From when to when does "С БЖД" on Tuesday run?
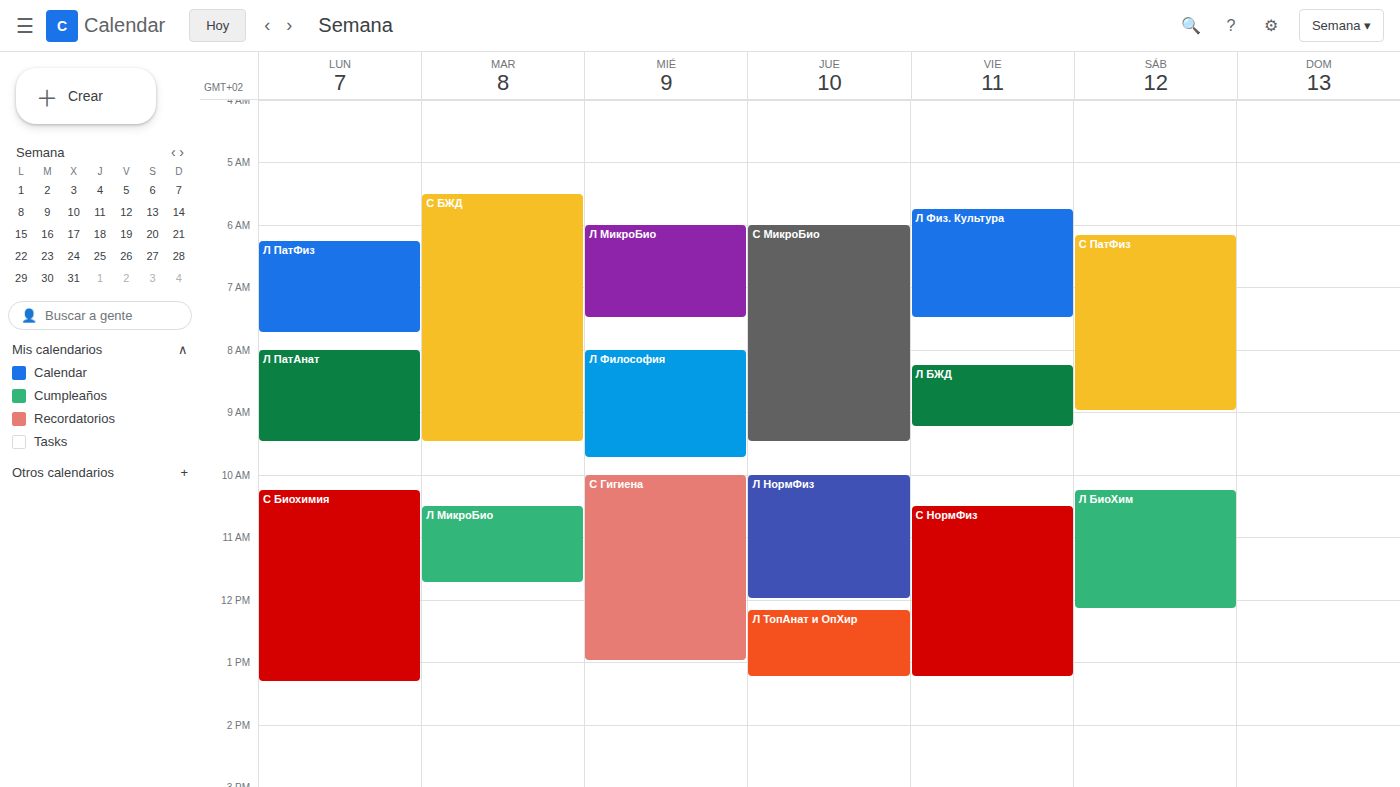
5:30 AM to 9:30 AM